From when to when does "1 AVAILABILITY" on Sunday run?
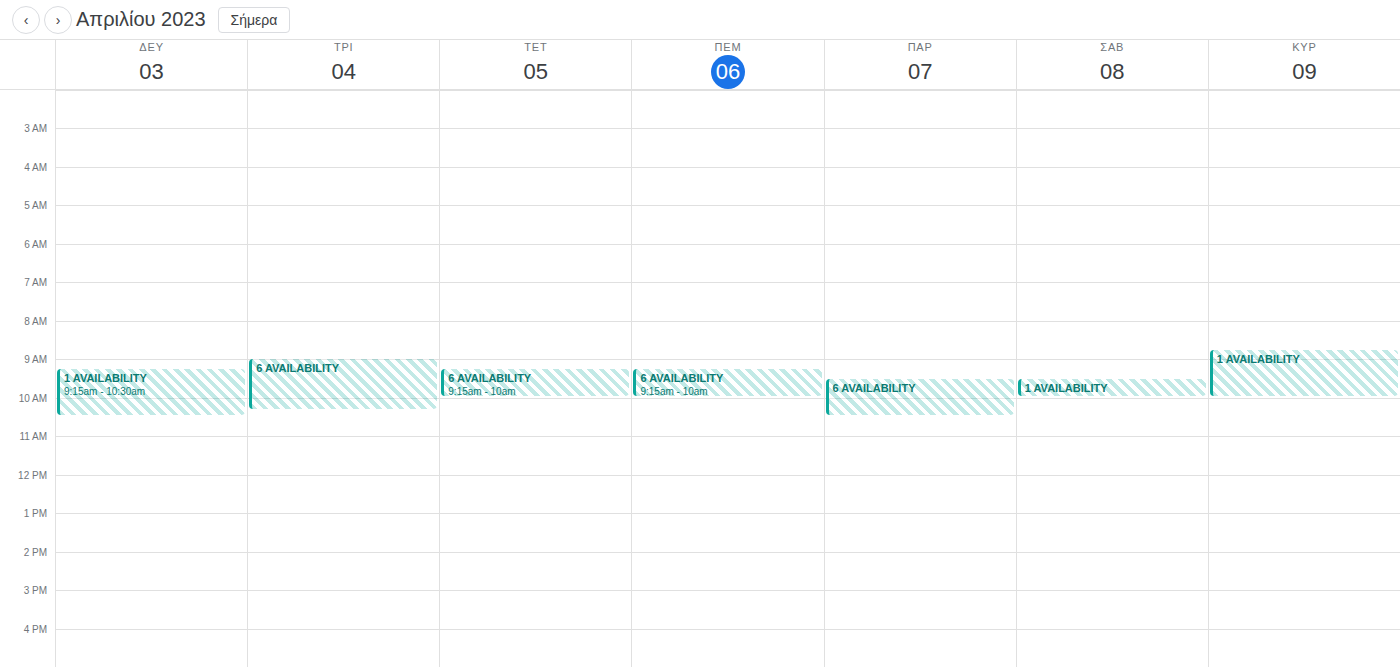
8:45 AM to 10:00 AM